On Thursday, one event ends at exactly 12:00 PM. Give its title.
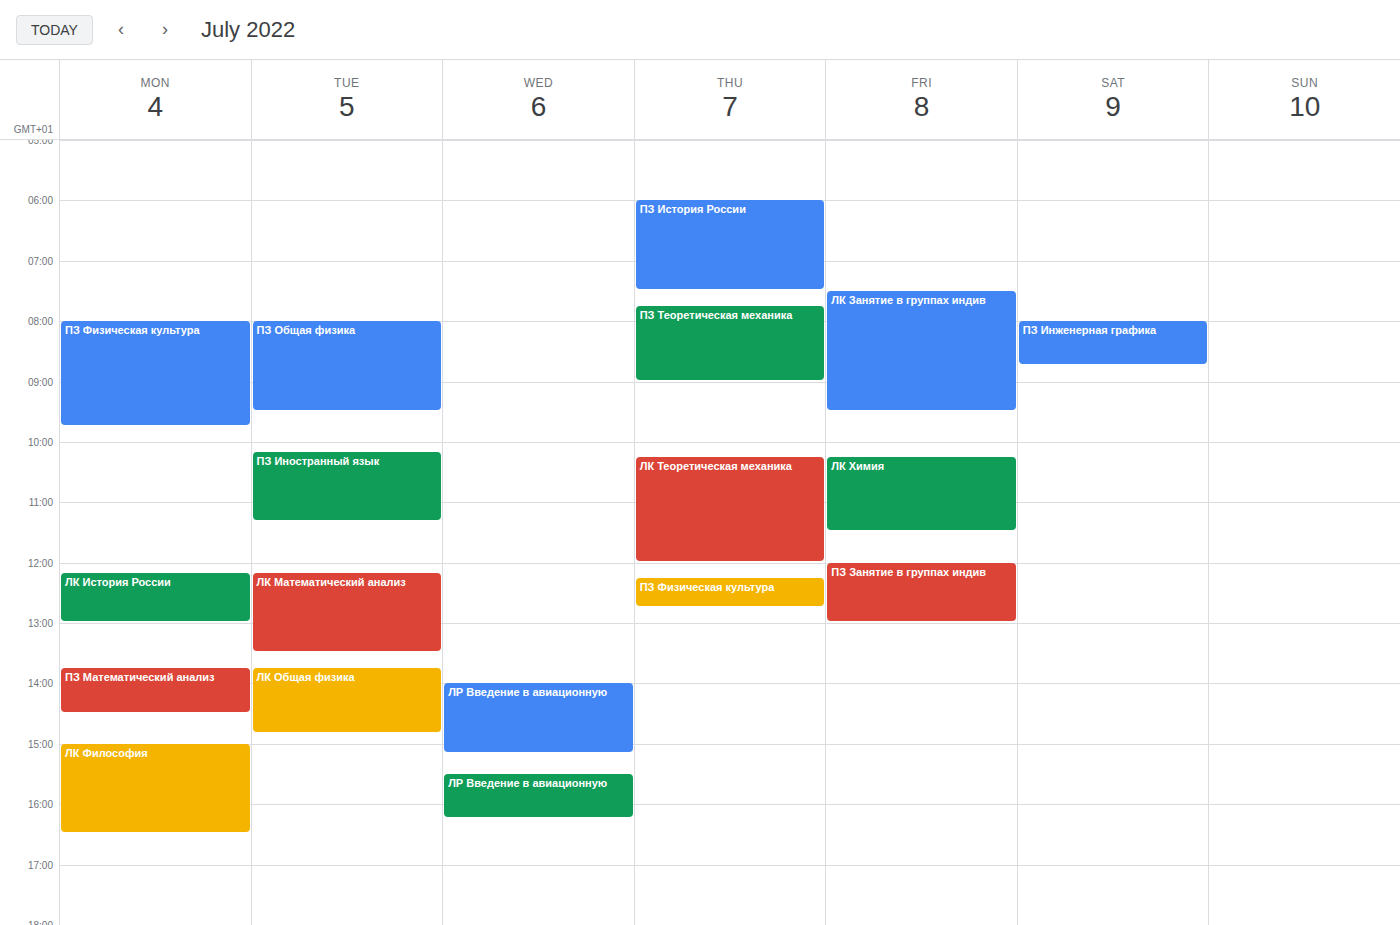
"ЛК Теоретическая механика"